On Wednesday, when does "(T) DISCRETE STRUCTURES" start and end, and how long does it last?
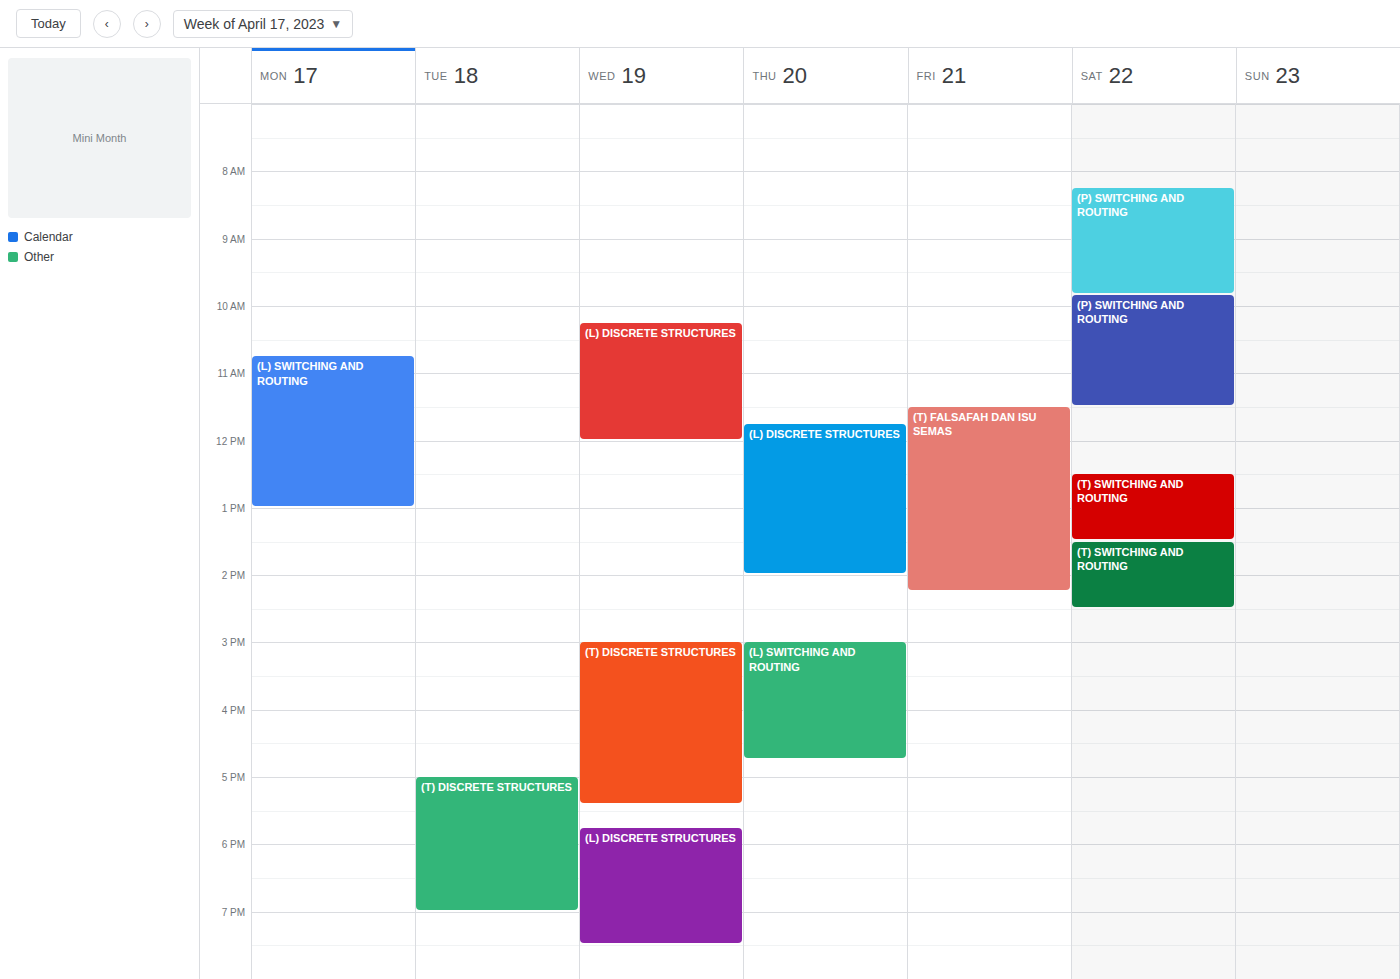
3:00 PM to 5:25 PM, 2 hours 25 minutes